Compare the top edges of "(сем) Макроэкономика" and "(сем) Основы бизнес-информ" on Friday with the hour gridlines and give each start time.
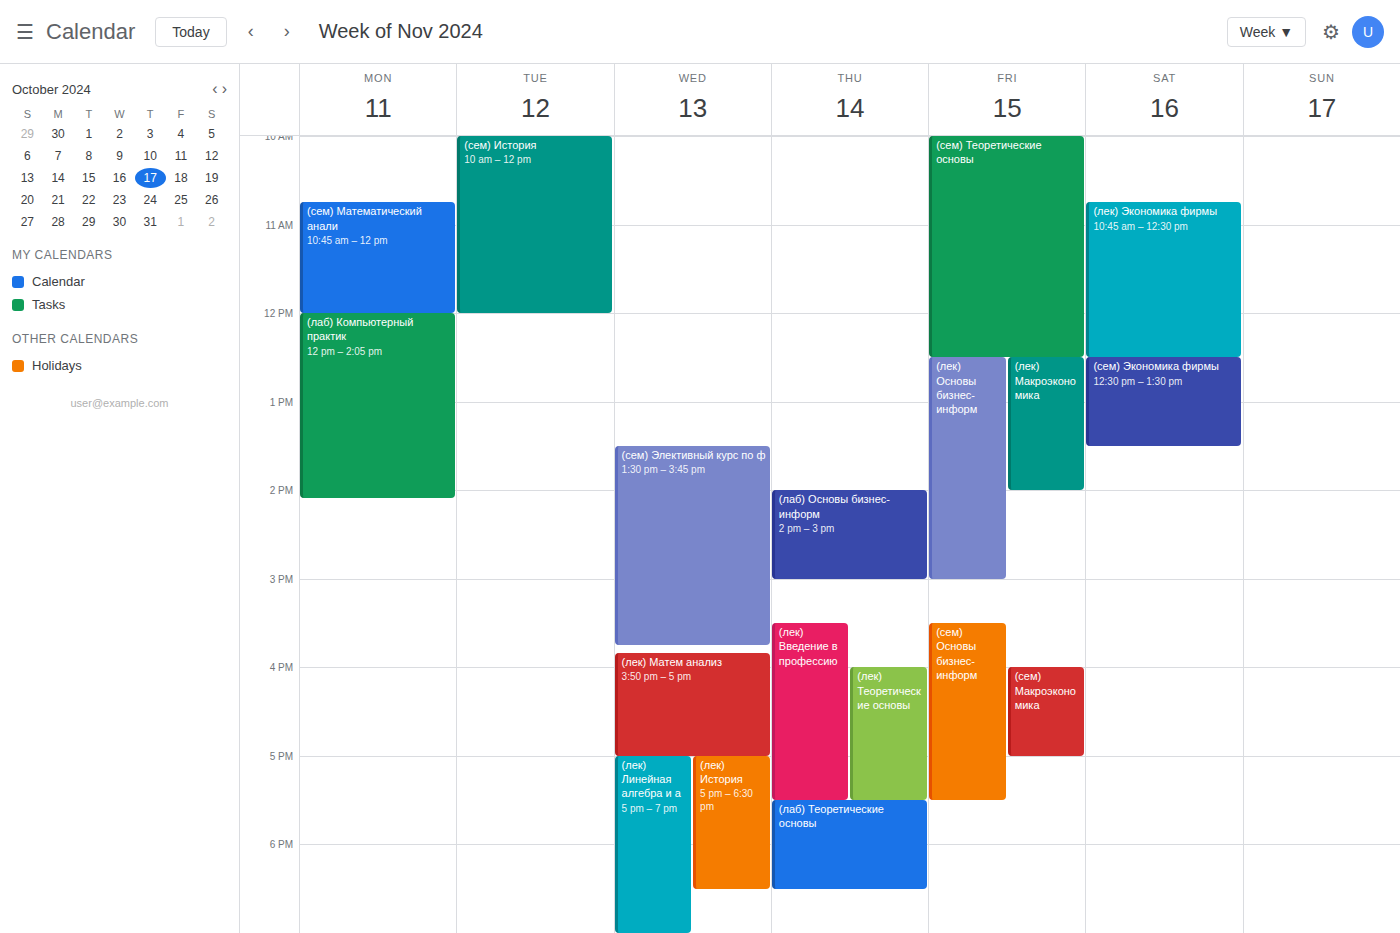
"(сем) Макроэкономика": 4:00 PM, exactly on the 4 PM line. "(сем) Основы бизнес-информ": 3:30 PM, halfway between the 3 PM and 4 PM lines.